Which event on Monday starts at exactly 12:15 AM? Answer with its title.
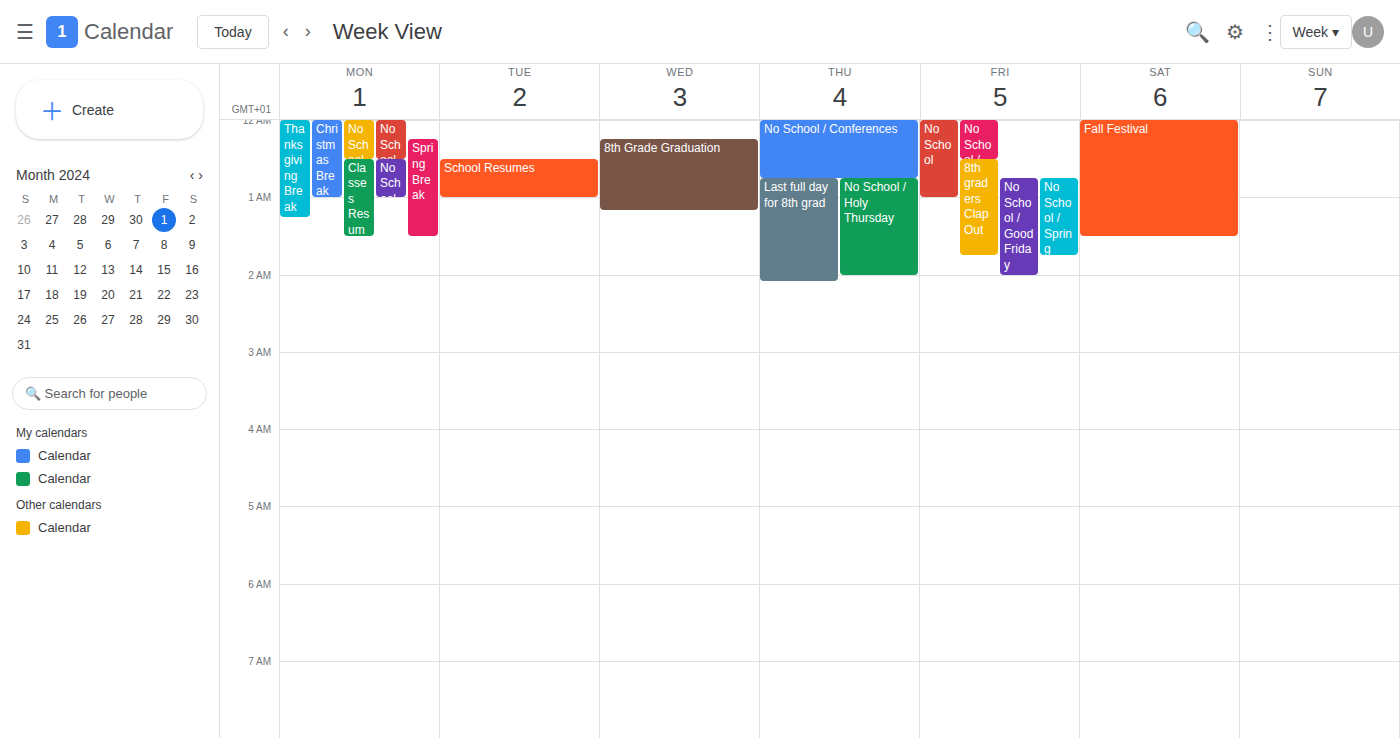
"Spring Break"